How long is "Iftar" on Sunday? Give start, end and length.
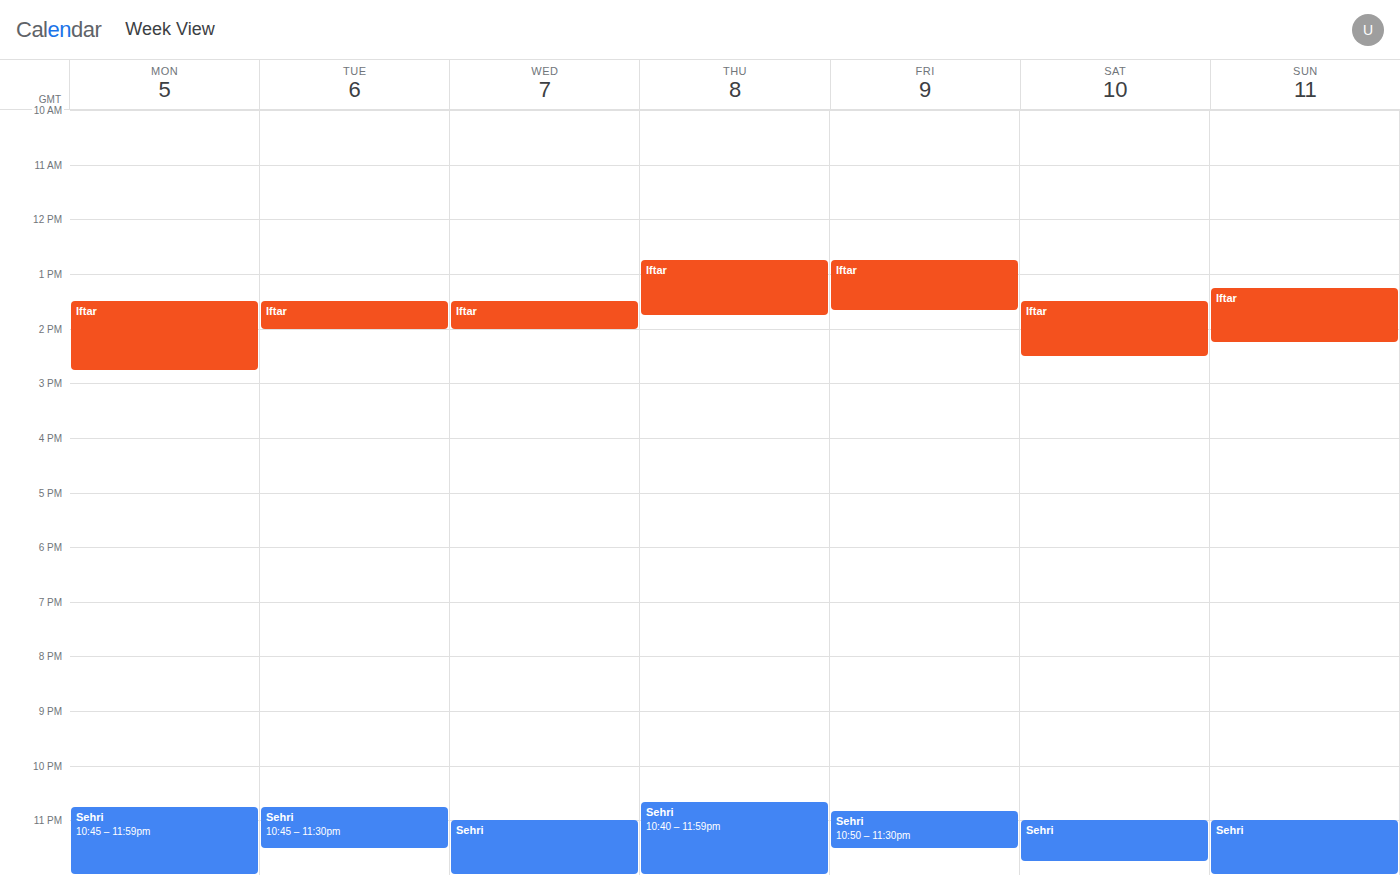
1:15 PM to 2:15 PM, 1 hour